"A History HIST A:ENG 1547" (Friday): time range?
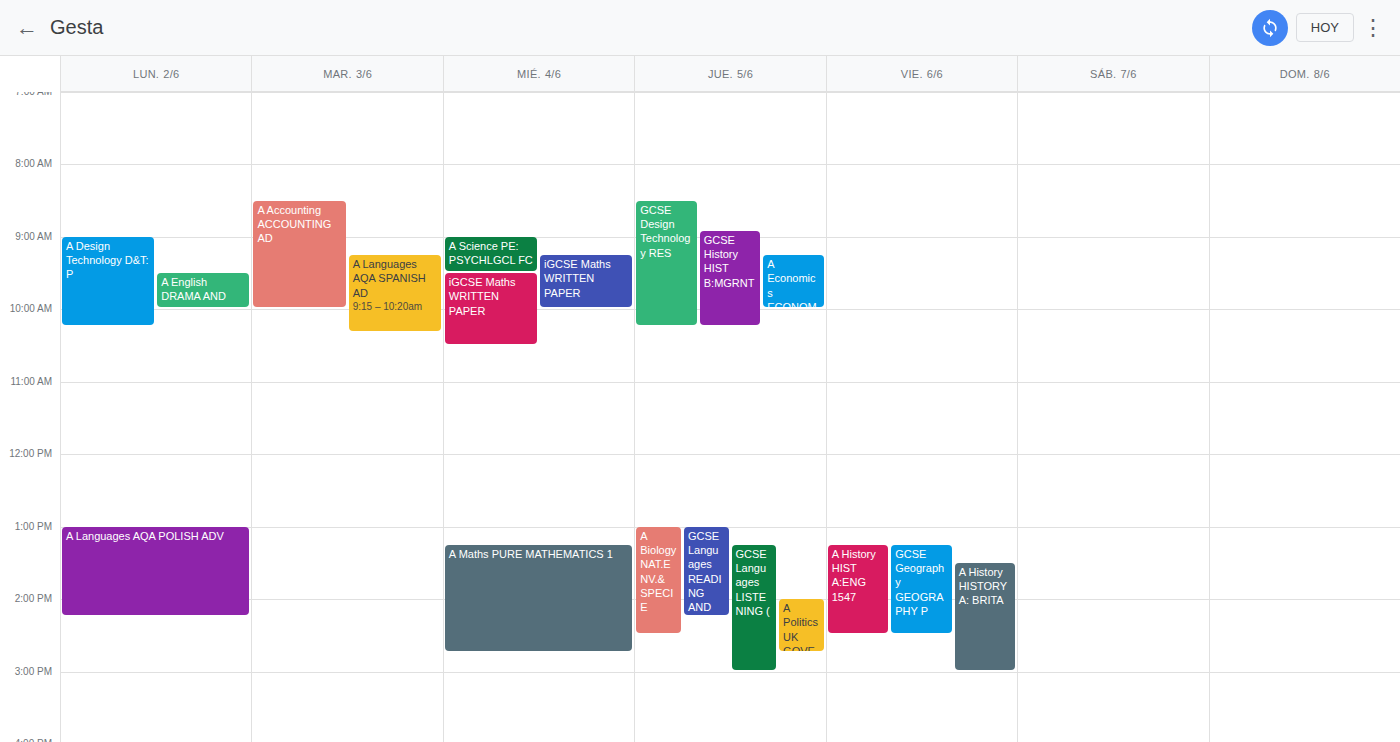
1:15 PM to 2:30 PM